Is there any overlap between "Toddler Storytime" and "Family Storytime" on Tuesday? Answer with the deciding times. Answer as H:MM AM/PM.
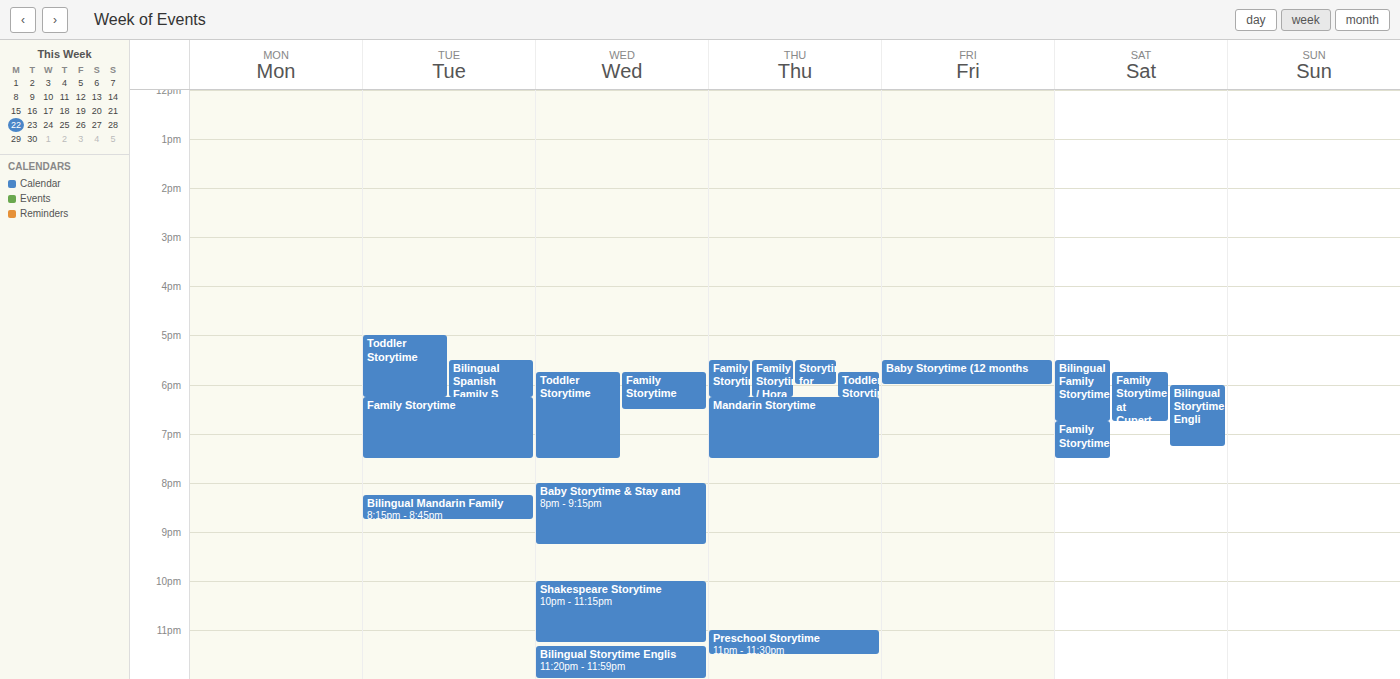
"Toddler Storytime" ends at 6:15 PM, exactly when "Family Storytime" starts -- they touch but do not overlap.